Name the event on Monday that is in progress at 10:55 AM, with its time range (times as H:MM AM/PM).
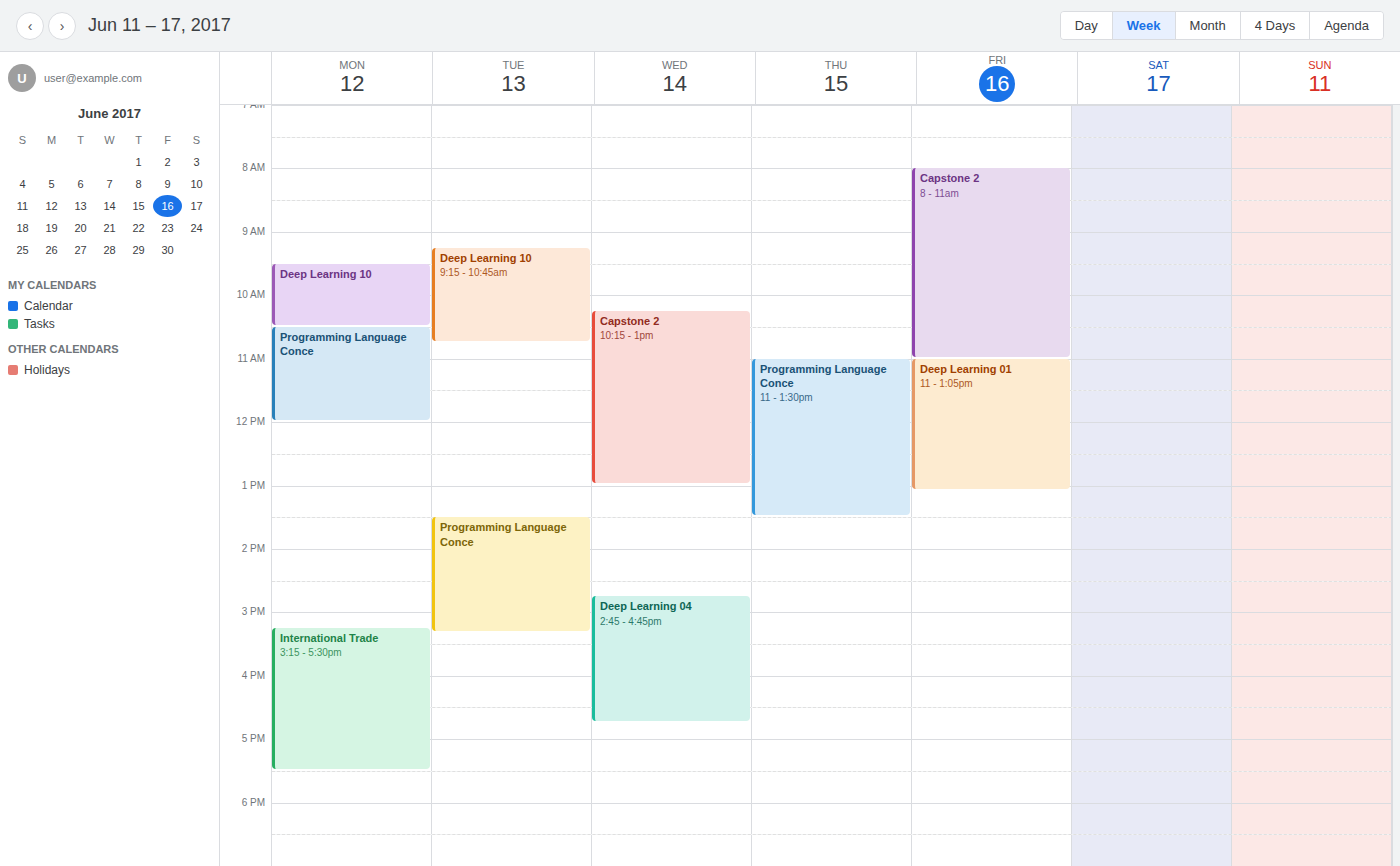
"Programming Language Conce", 10:30 AM to 12:00 PM